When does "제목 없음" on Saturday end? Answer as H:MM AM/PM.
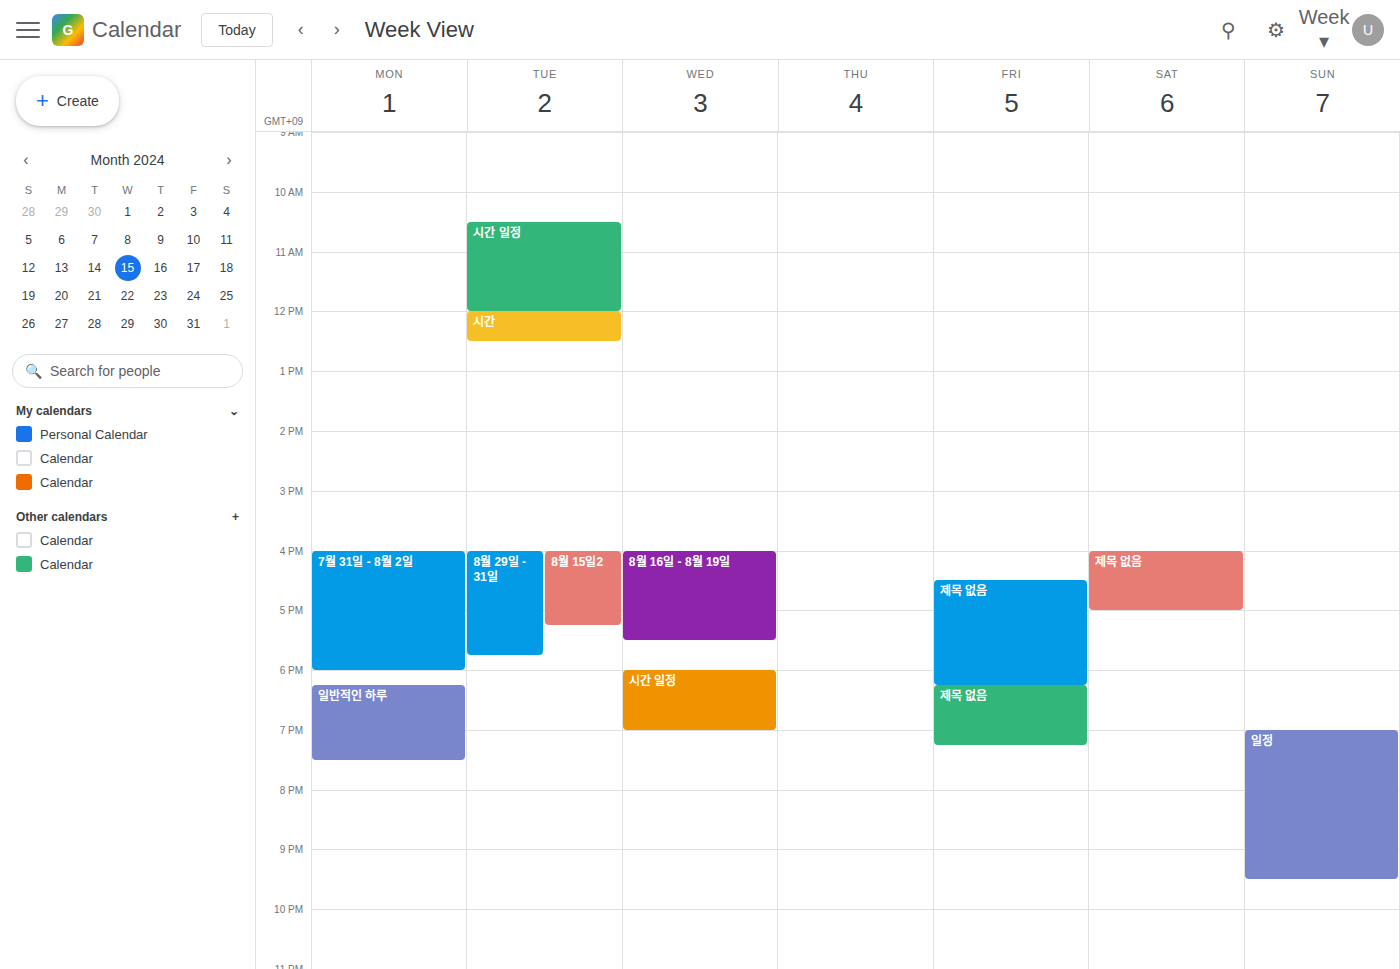
5:00 PM